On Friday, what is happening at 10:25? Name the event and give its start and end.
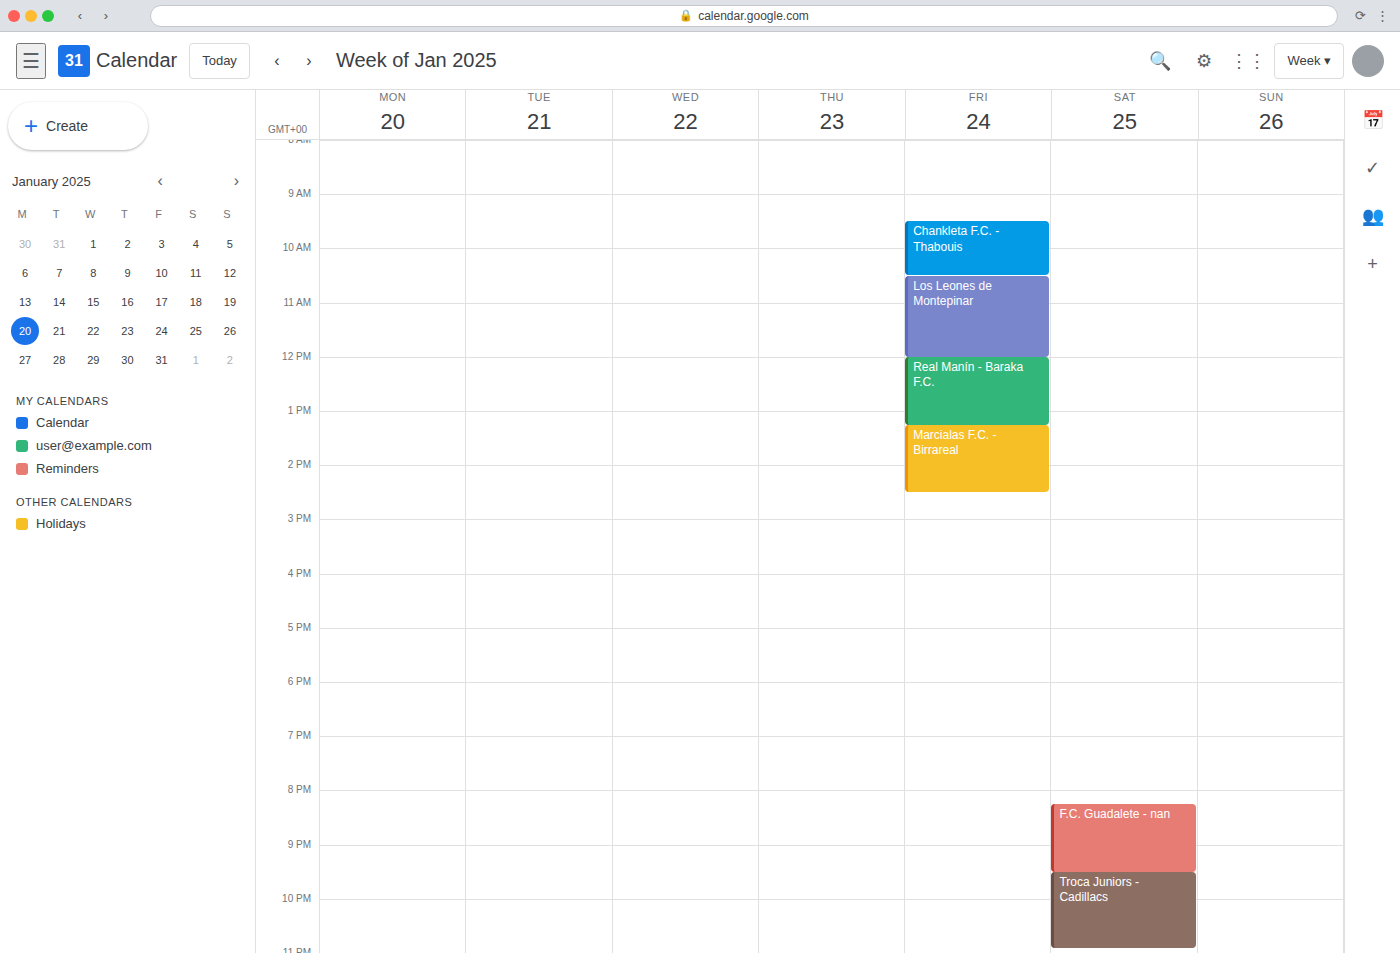
"Chankleta F.C. - Thabouis", 09:30 to 10:30